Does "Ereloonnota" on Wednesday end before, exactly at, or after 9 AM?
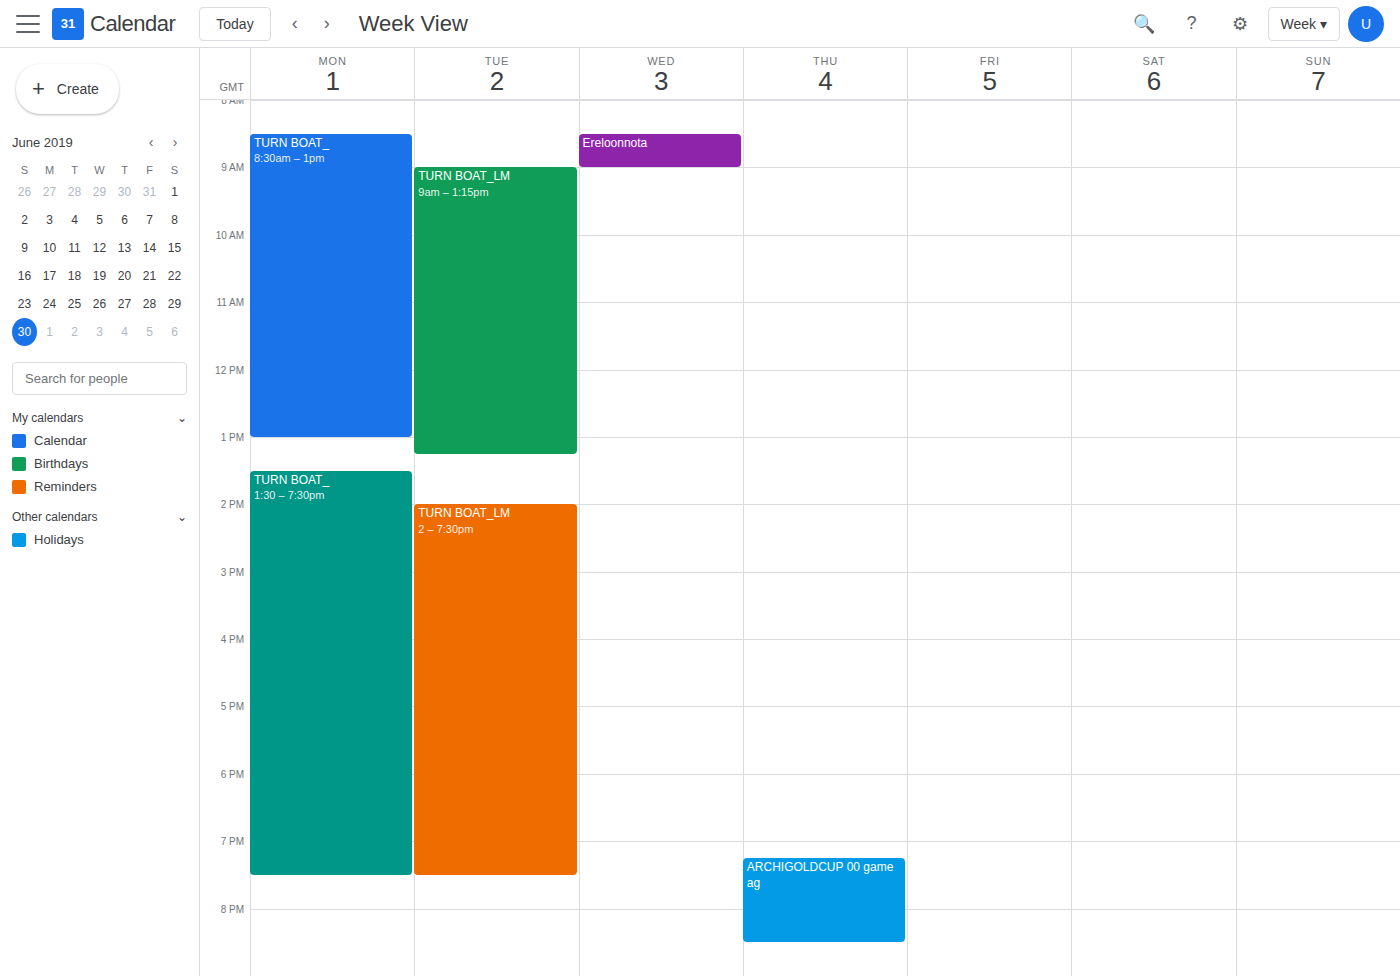
9:00 AM -- exactly at 9 AM, on the 9 AM line.